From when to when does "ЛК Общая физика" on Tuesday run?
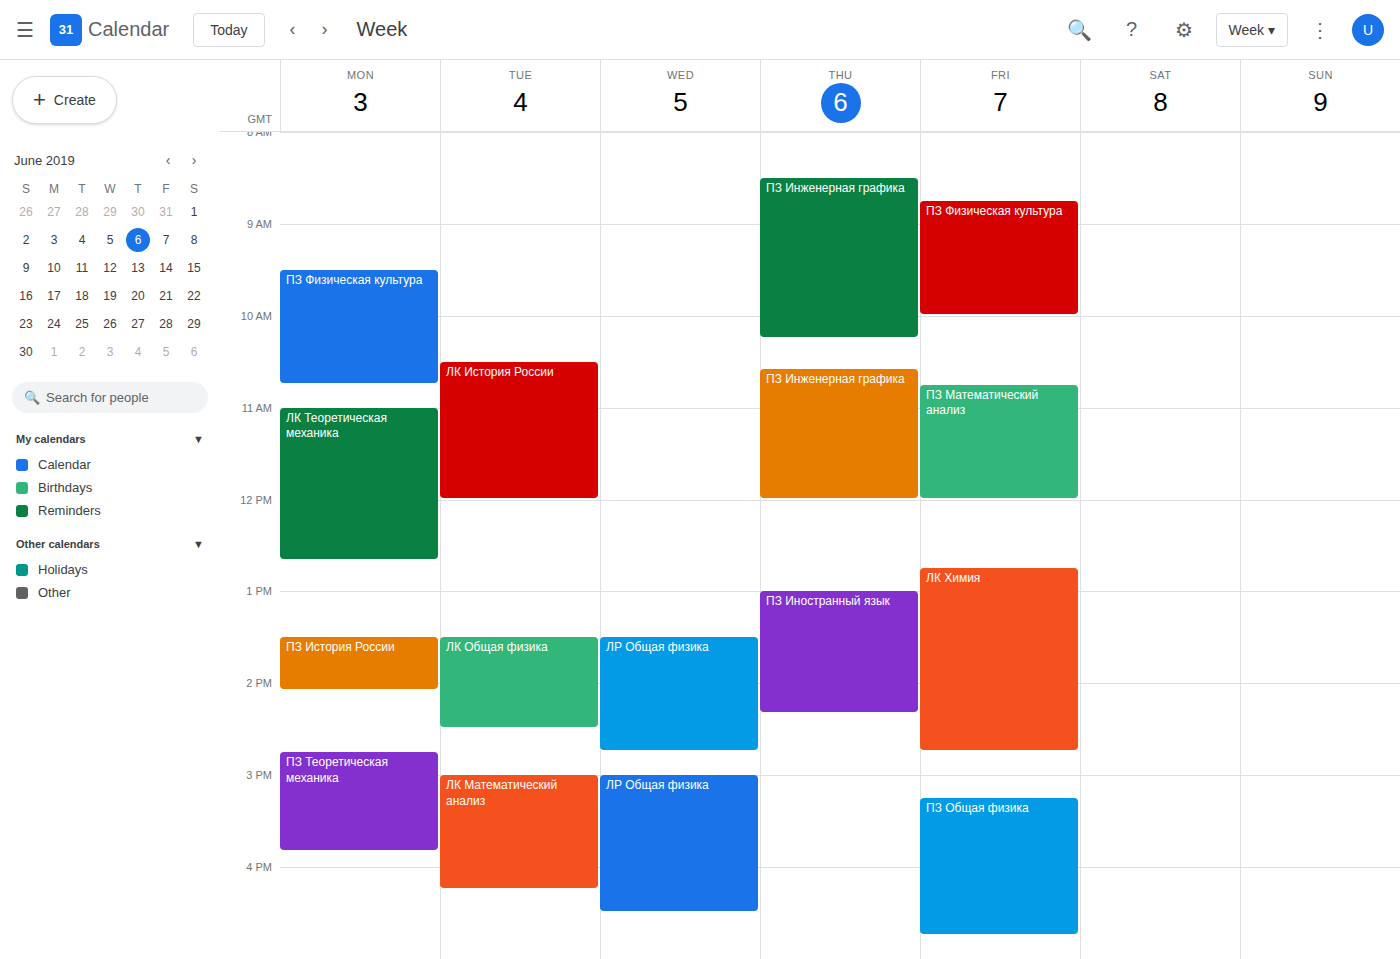
1:30 PM to 2:30 PM